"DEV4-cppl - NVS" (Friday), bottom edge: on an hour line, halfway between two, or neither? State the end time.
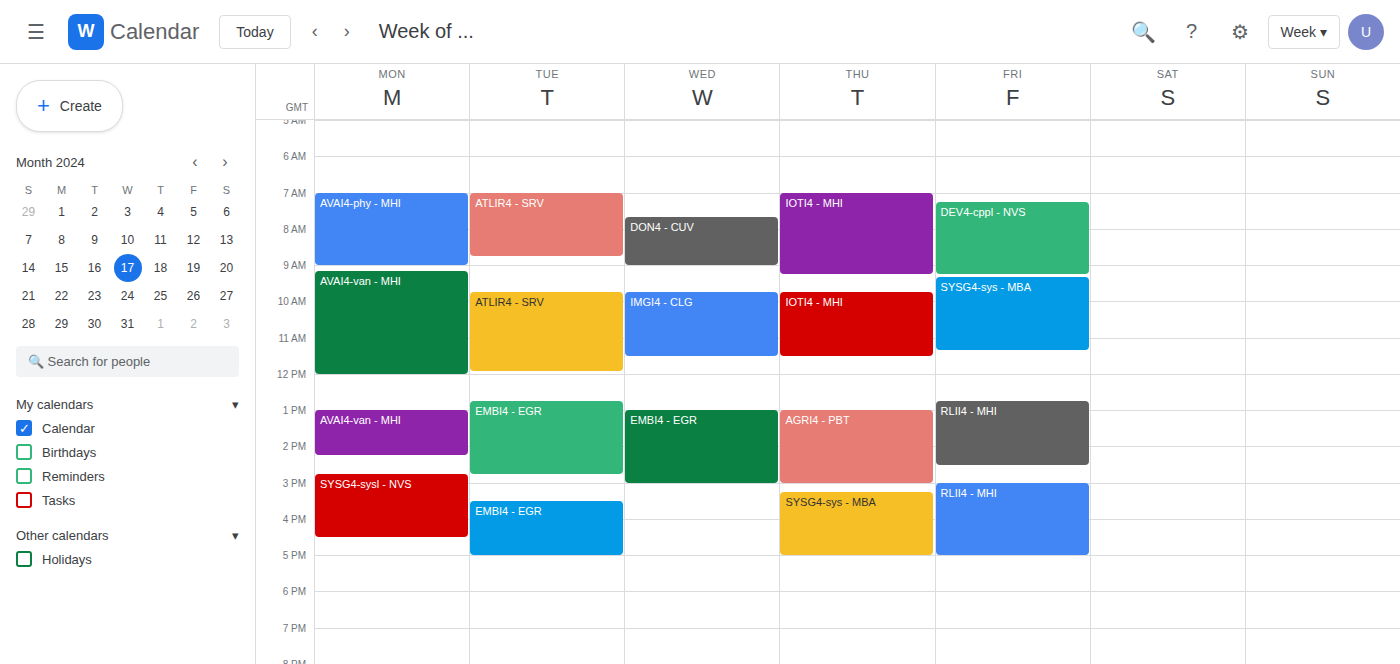
9:15 AM -- neither: a quarter of the way from the 9 AM line to the 10 AM line.